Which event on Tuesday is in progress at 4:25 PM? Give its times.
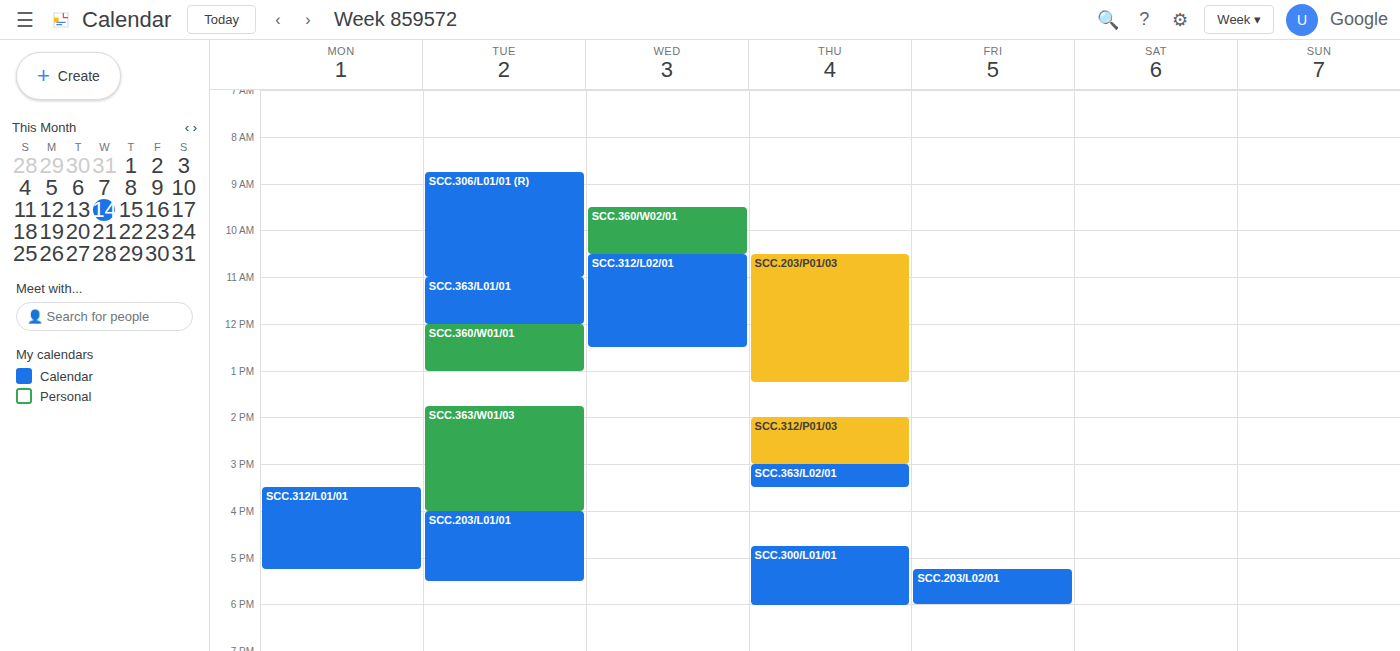
"SCC.203/L01/01", 4:00 PM to 5:30 PM